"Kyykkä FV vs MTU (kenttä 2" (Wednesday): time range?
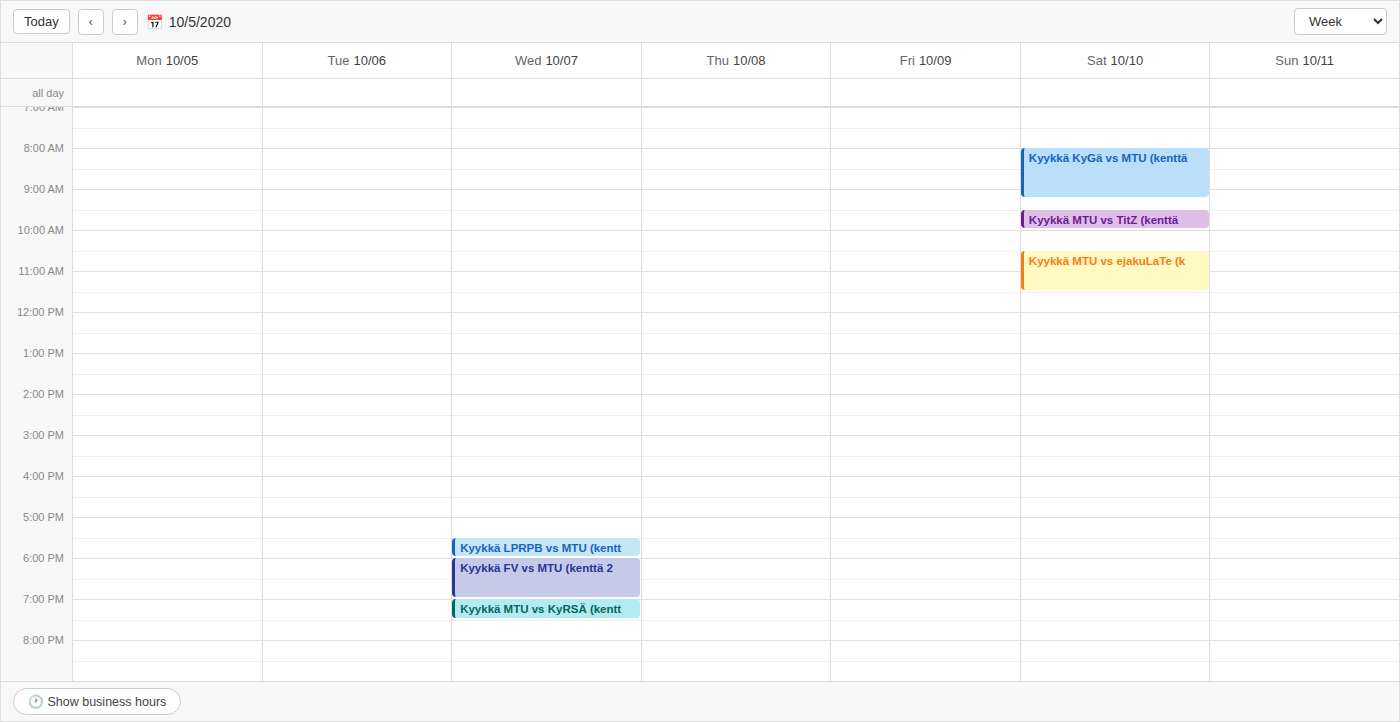
6:00 PM to 7:00 PM